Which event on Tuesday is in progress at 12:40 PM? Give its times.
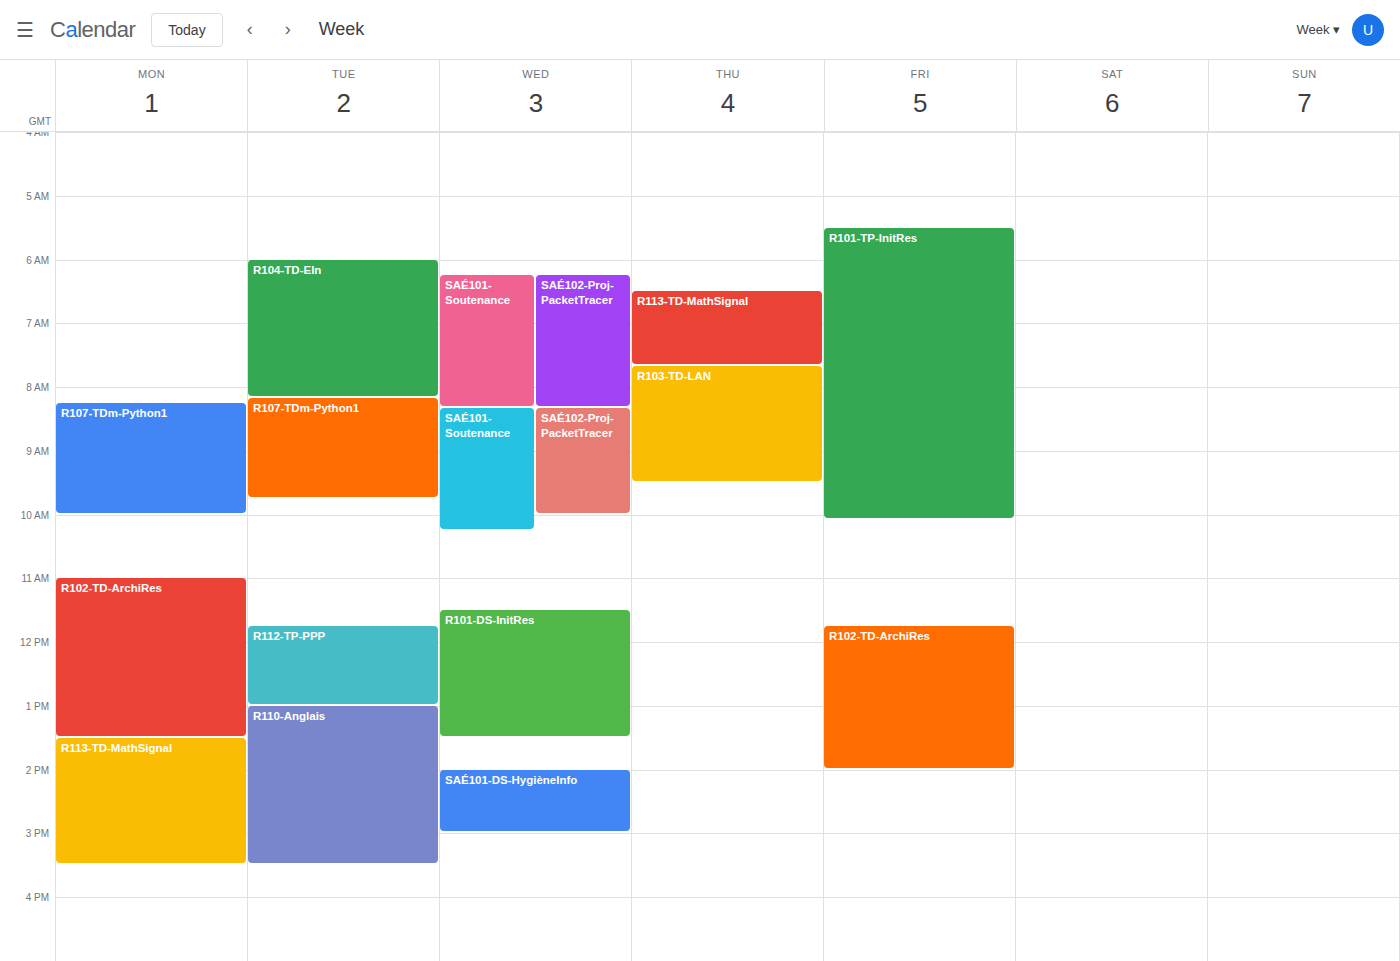
"R112-TP-PPP", 11:45 AM to 1:00 PM